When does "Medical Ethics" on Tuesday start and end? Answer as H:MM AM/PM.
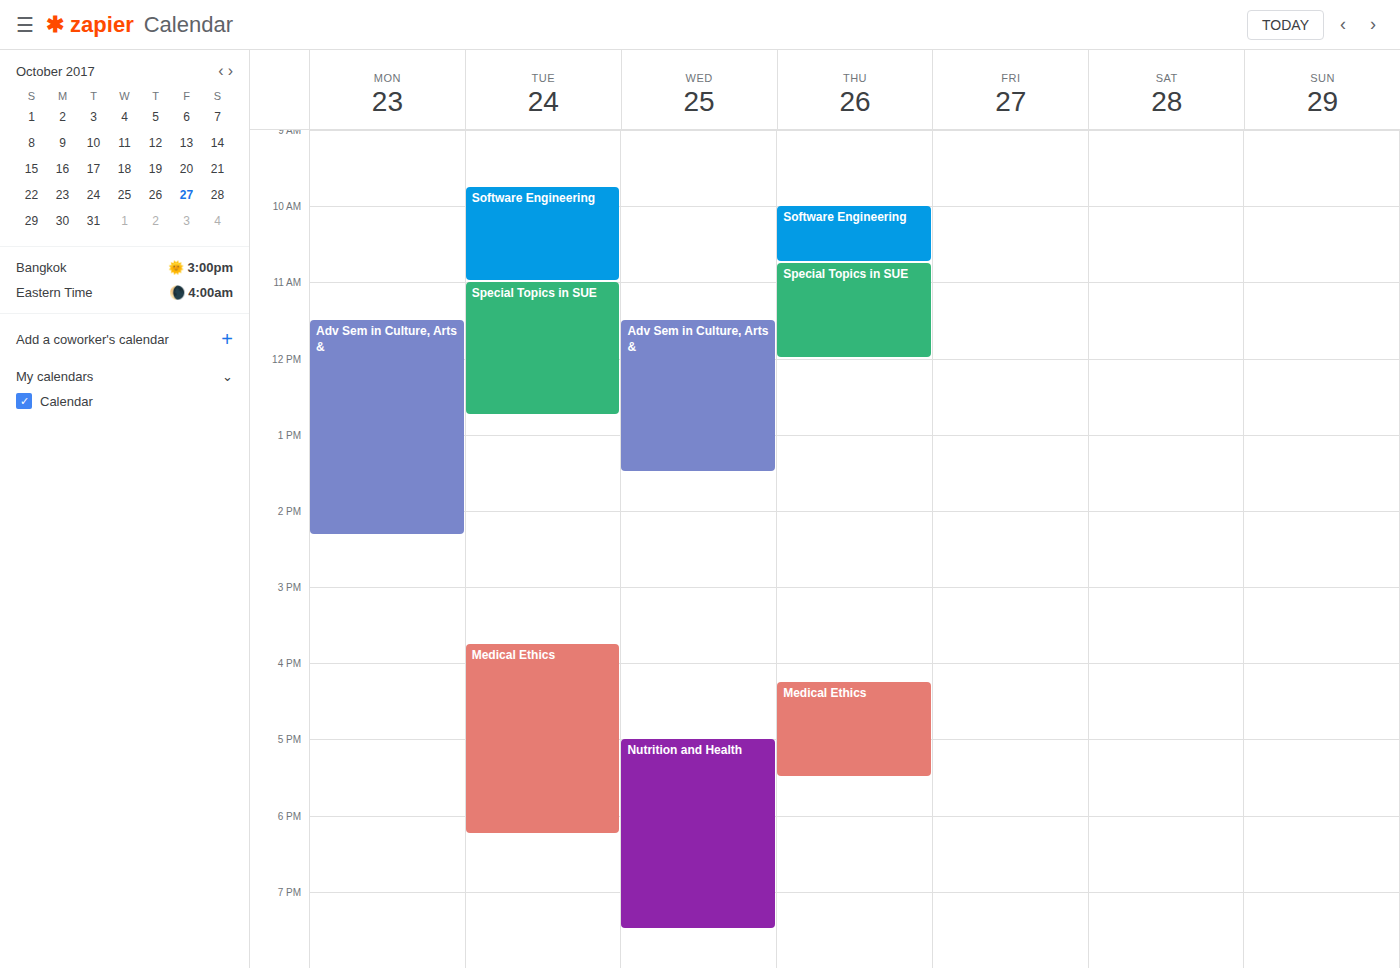
3:45 PM to 6:15 PM